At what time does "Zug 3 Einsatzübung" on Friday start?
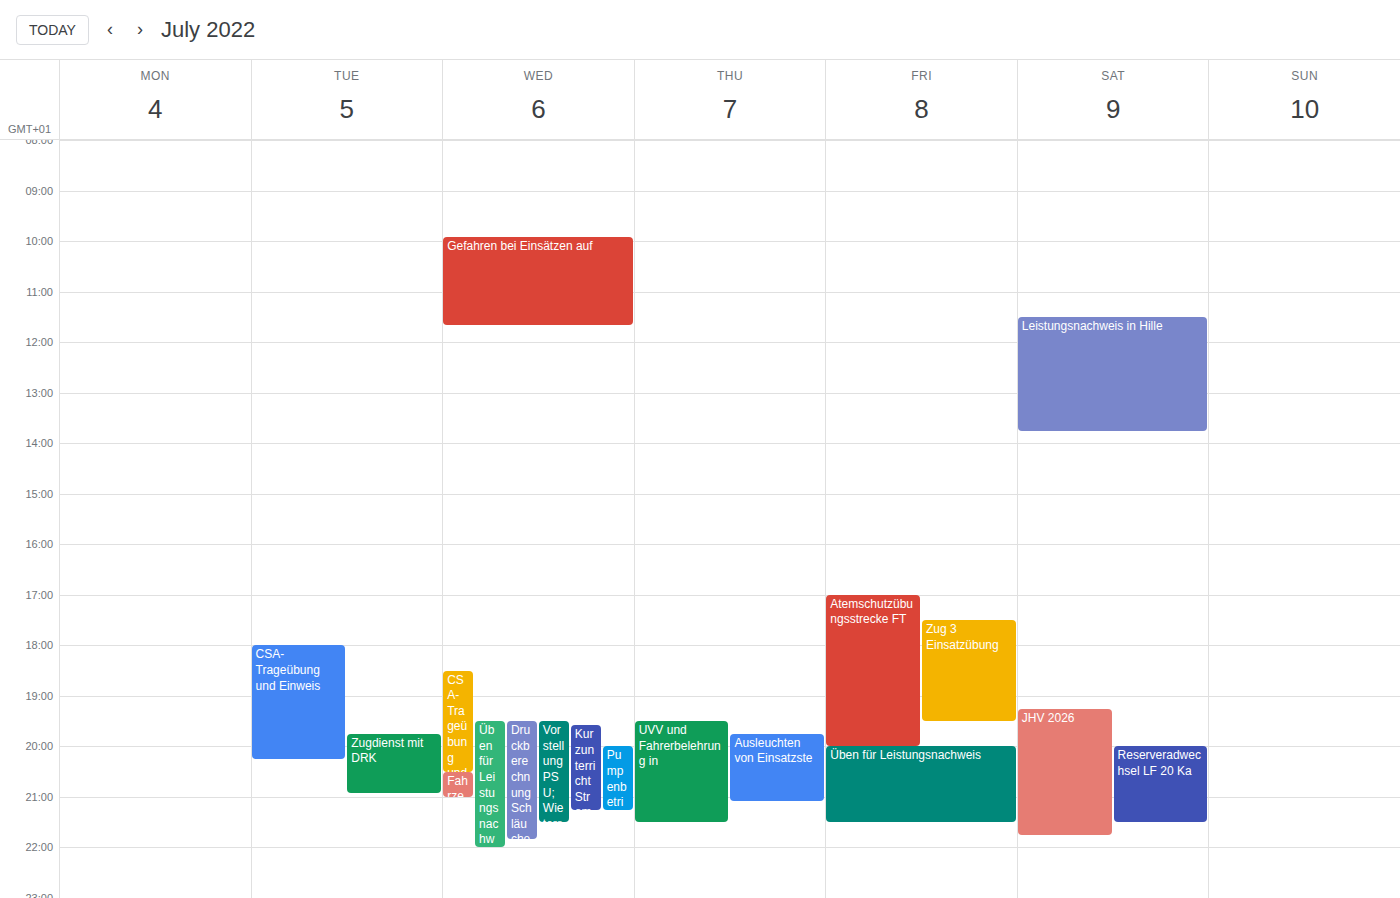
5:30 PM